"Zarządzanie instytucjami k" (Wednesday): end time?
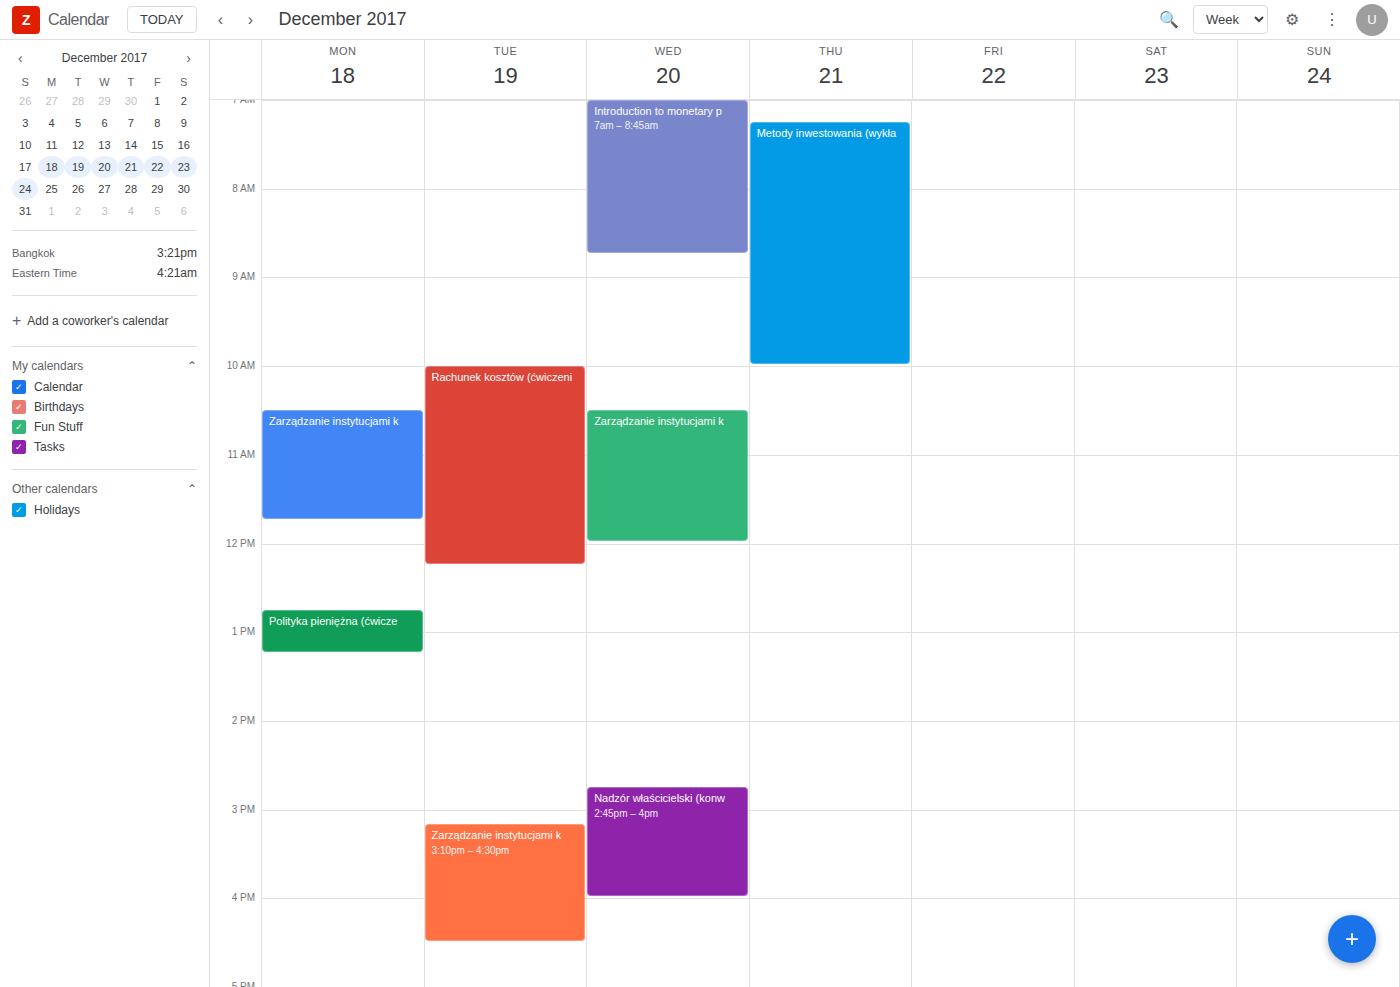
12:00 PM